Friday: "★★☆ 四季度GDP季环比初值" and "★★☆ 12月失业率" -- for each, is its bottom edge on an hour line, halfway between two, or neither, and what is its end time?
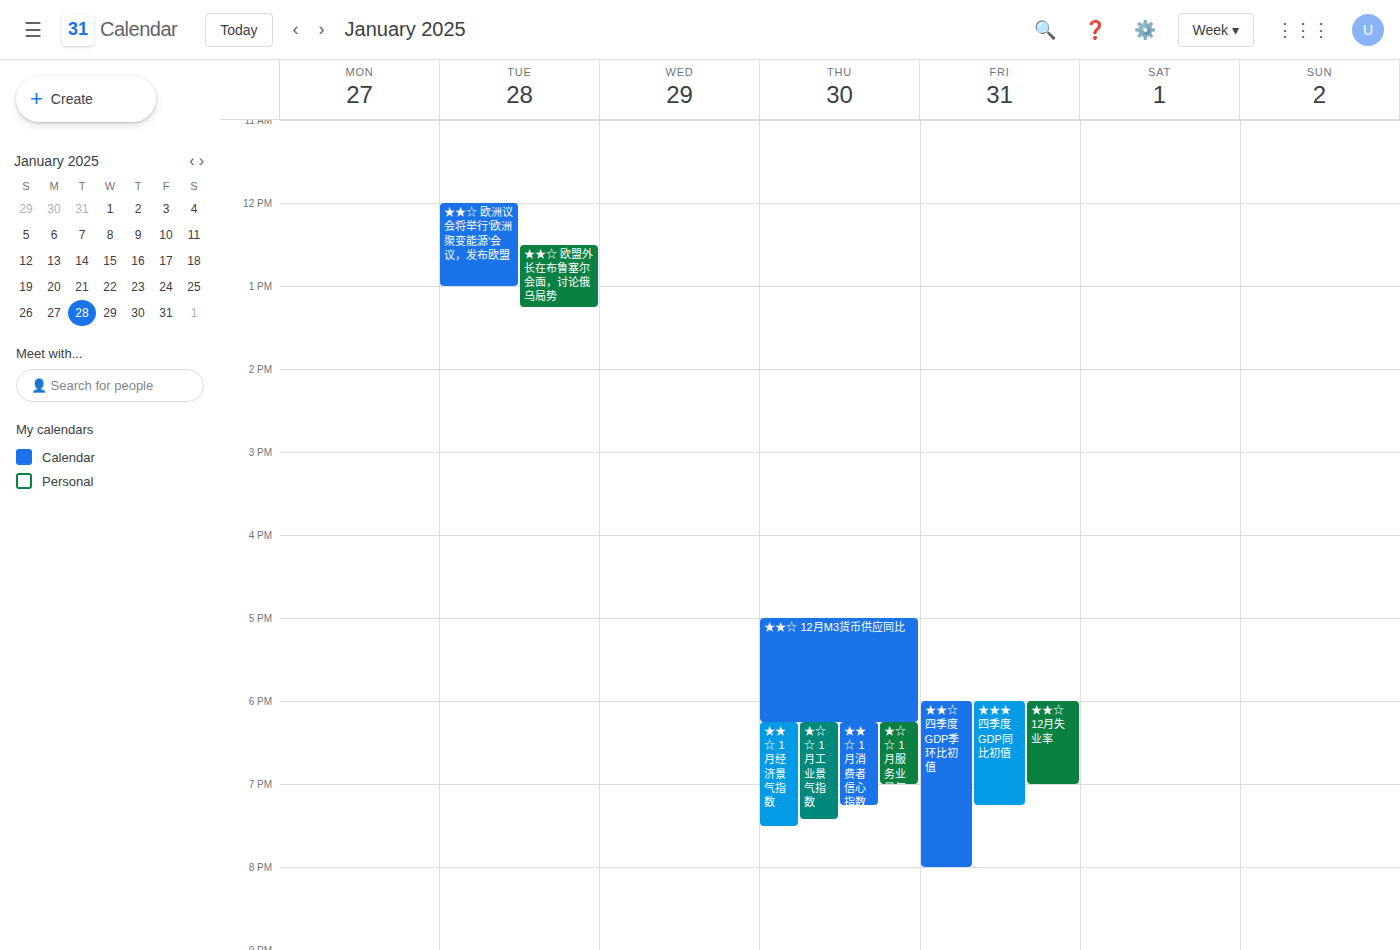
"★★☆ 四季度GDP季环比初值": 8:00 PM, exactly on the 8 PM line. "★★☆ 12月失业率": 7:00 PM, exactly on the 7 PM line.